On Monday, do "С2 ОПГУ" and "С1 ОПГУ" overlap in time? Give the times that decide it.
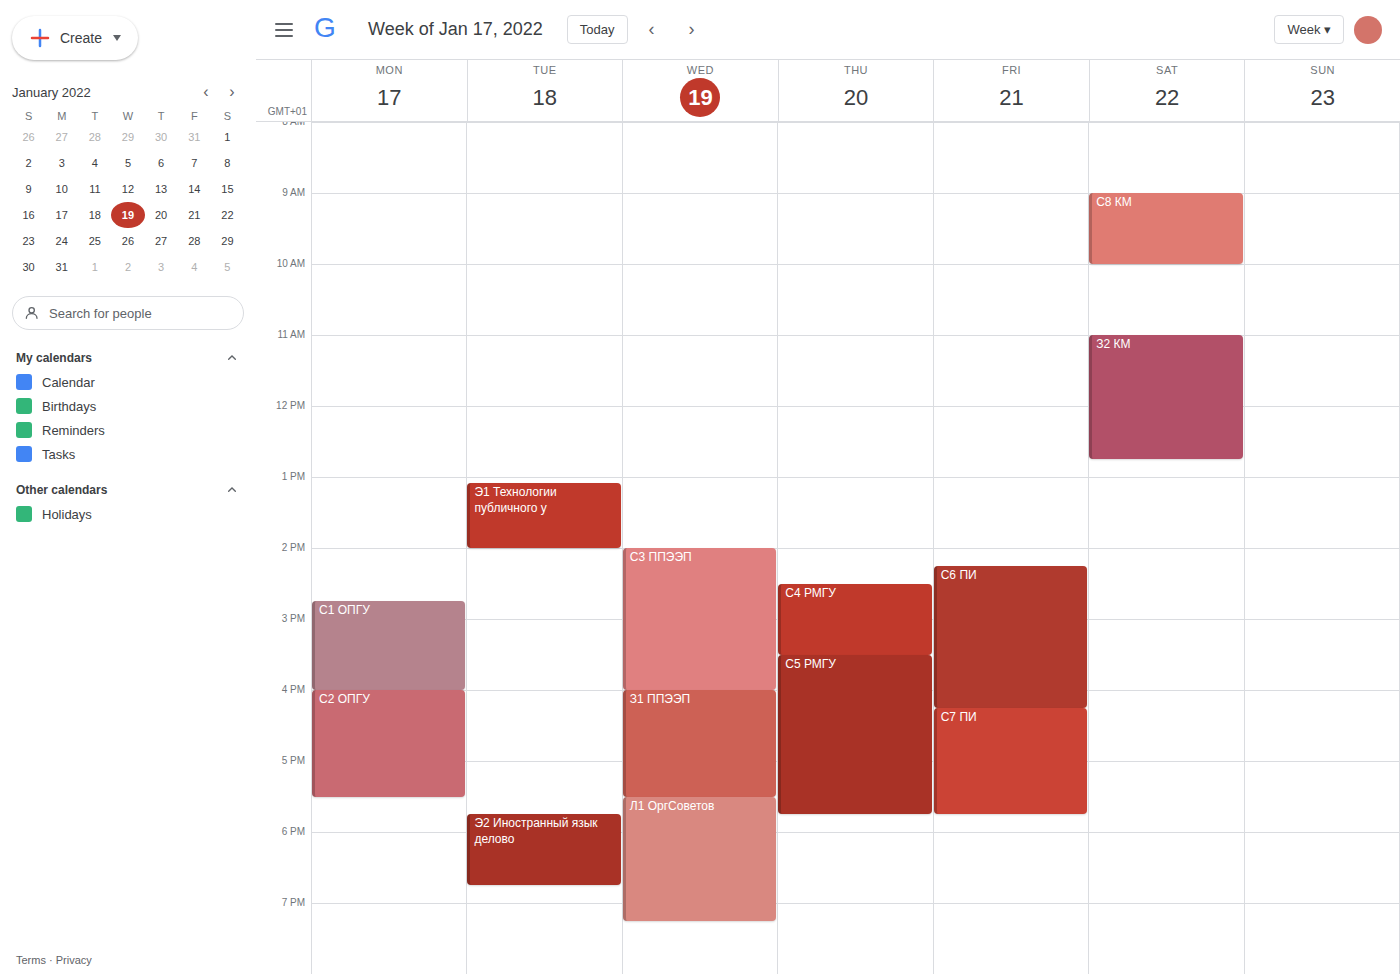
"С1 ОПГУ" ends at 4:00 PM, exactly when "С2 ОПГУ" starts -- they touch but do not overlap.